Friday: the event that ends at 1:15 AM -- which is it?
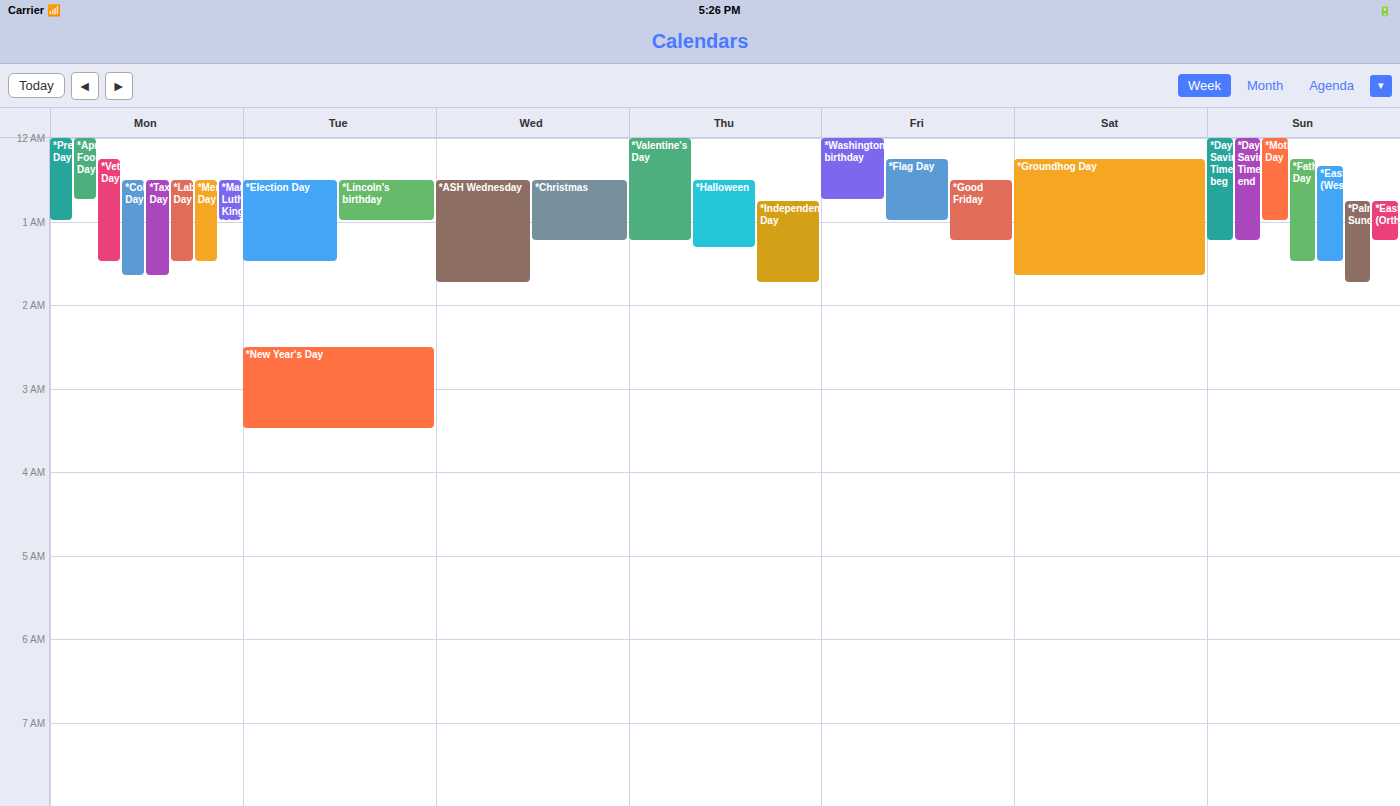
"*Good Friday"